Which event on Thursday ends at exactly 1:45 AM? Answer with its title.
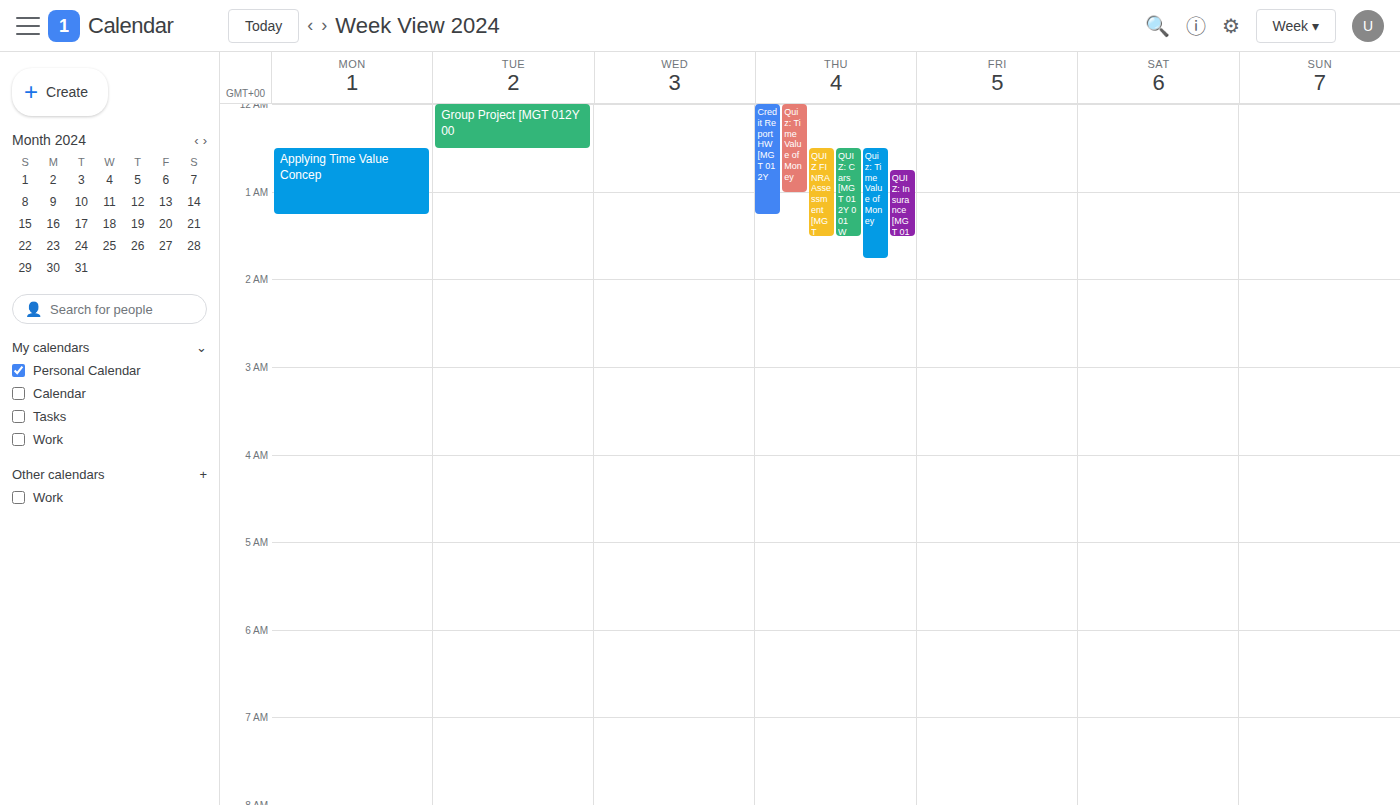
"Quiz: Time Value of Money"